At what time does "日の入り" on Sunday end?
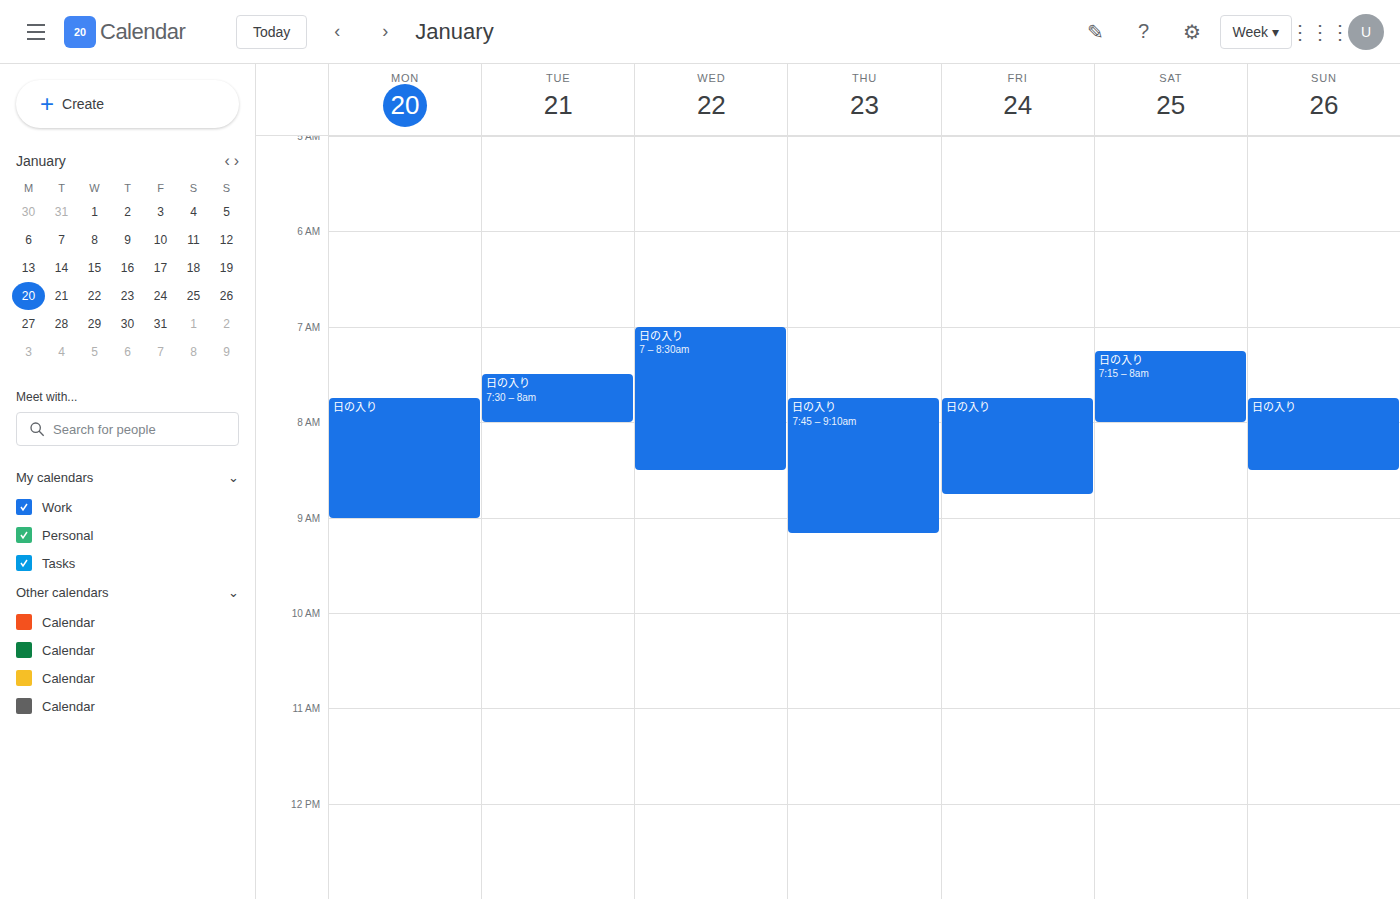
8:30 AM